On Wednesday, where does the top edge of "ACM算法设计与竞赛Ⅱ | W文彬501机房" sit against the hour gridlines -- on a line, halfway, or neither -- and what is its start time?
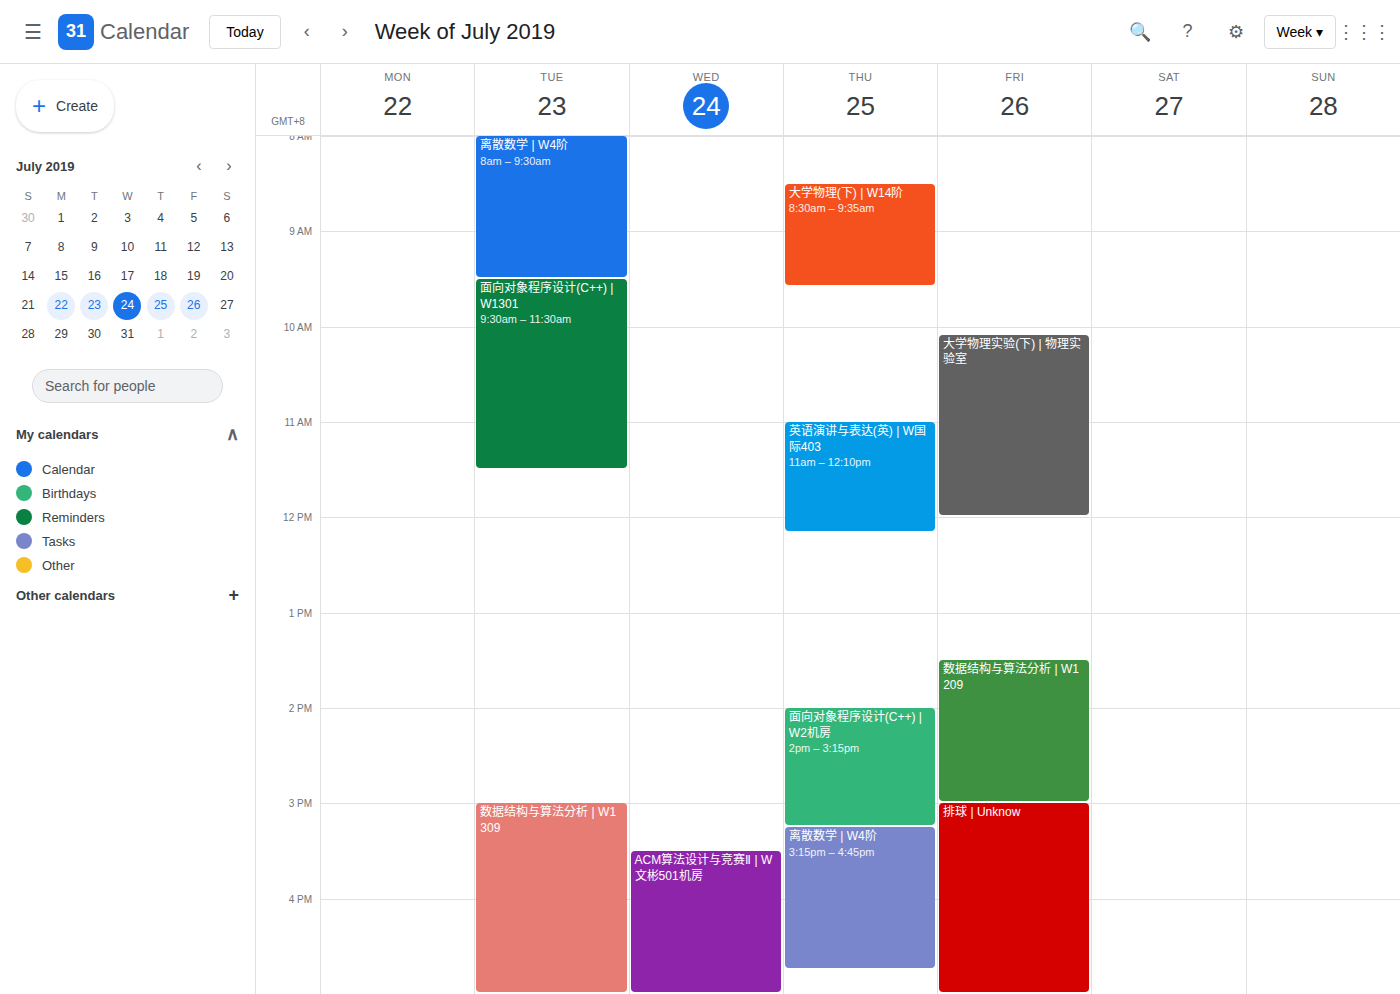
3:30 PM -- halfway between the 3 PM and 4 PM lines.